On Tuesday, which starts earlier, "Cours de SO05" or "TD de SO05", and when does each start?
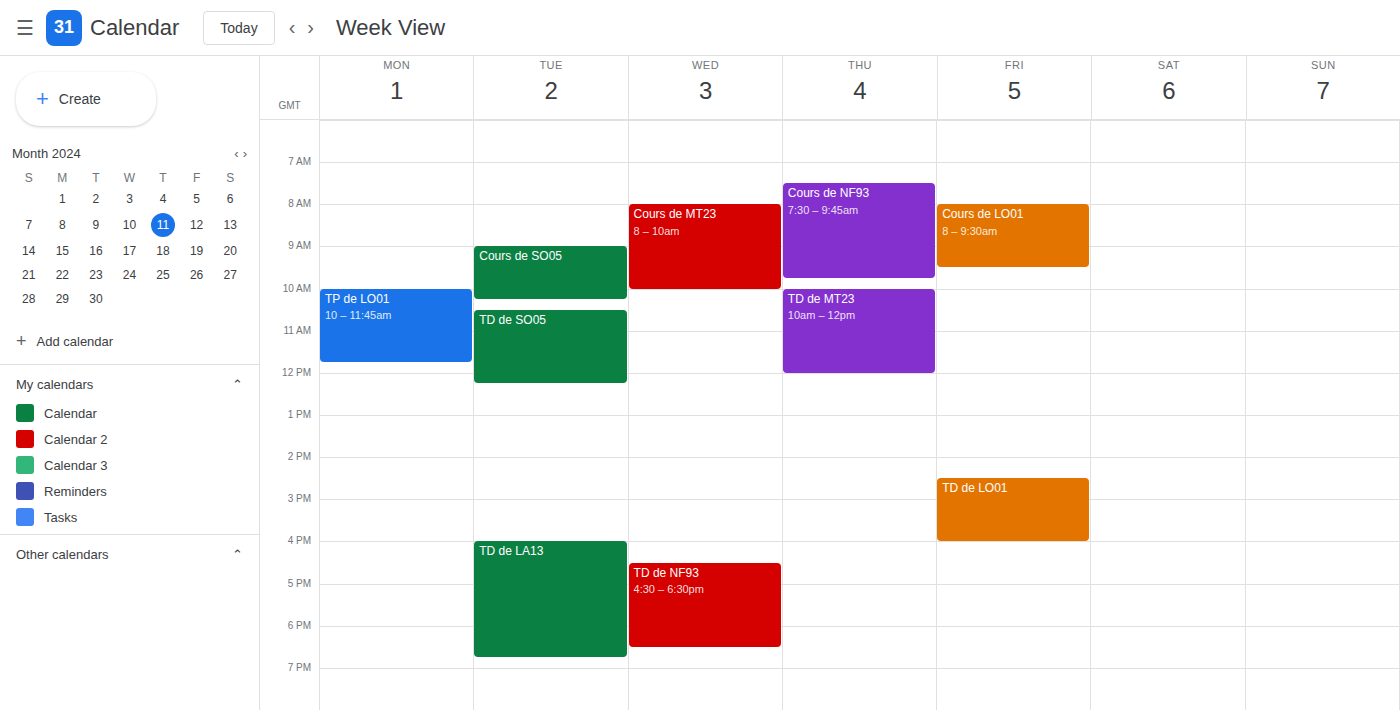
"Cours de SO05" 9:00 AM; "TD de SO05" 10:30 AM.